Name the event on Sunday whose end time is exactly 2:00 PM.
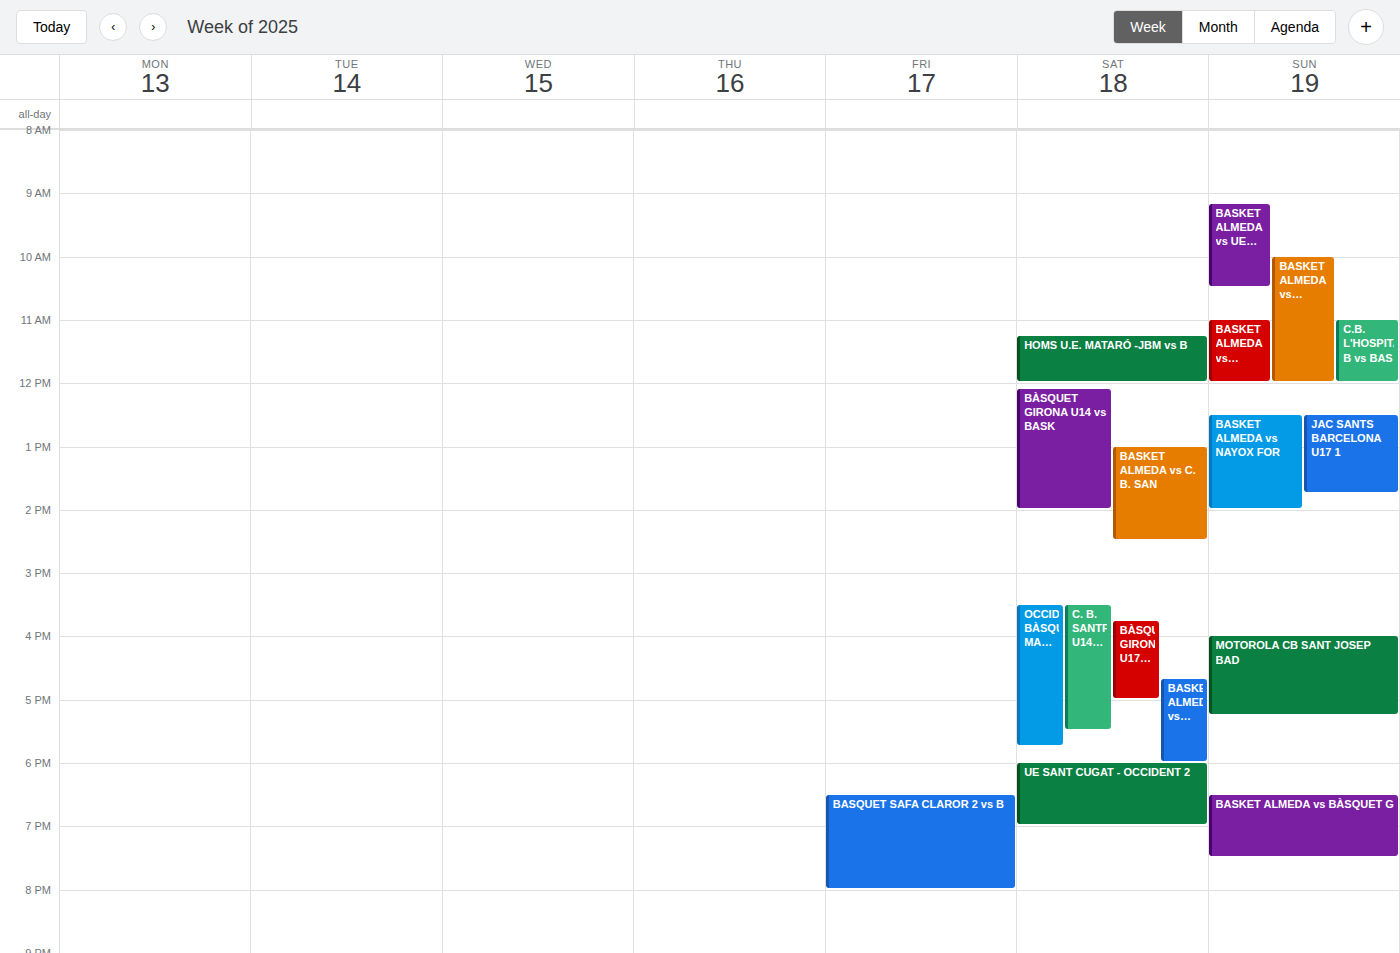
"BASKET ALMEDA vs NAYOX FOR"